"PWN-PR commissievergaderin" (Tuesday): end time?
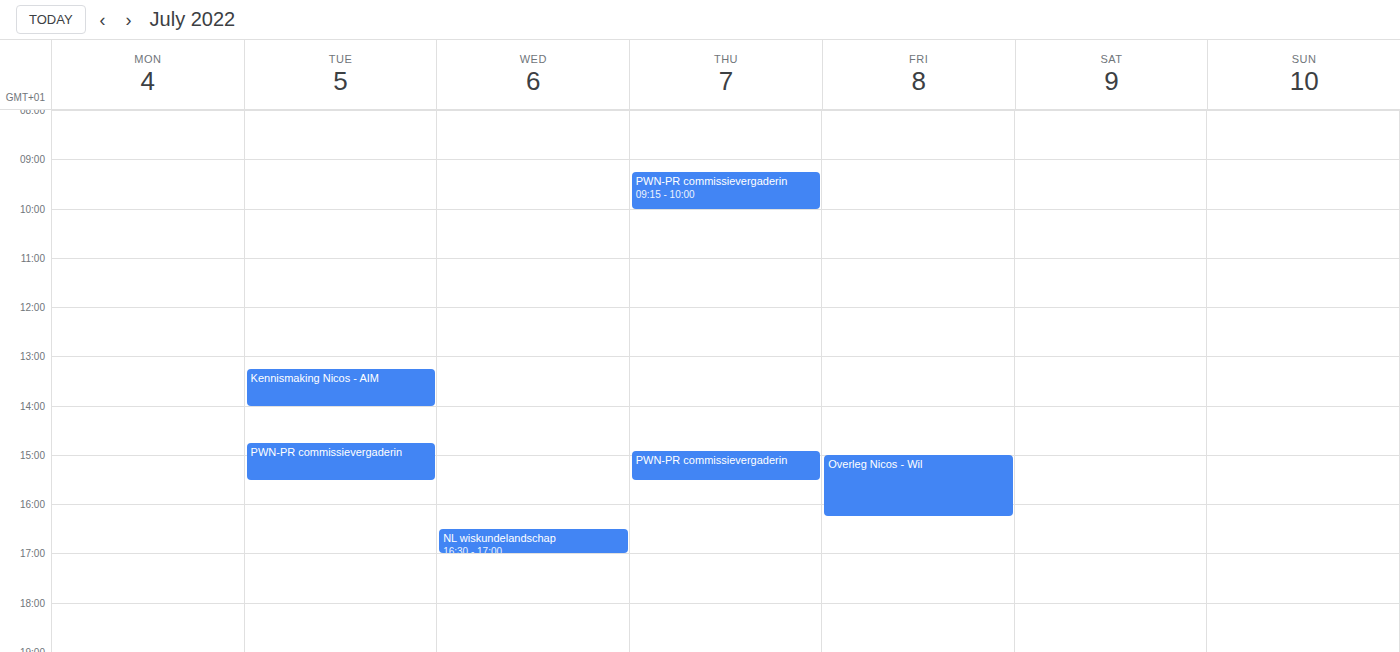
3:30 PM